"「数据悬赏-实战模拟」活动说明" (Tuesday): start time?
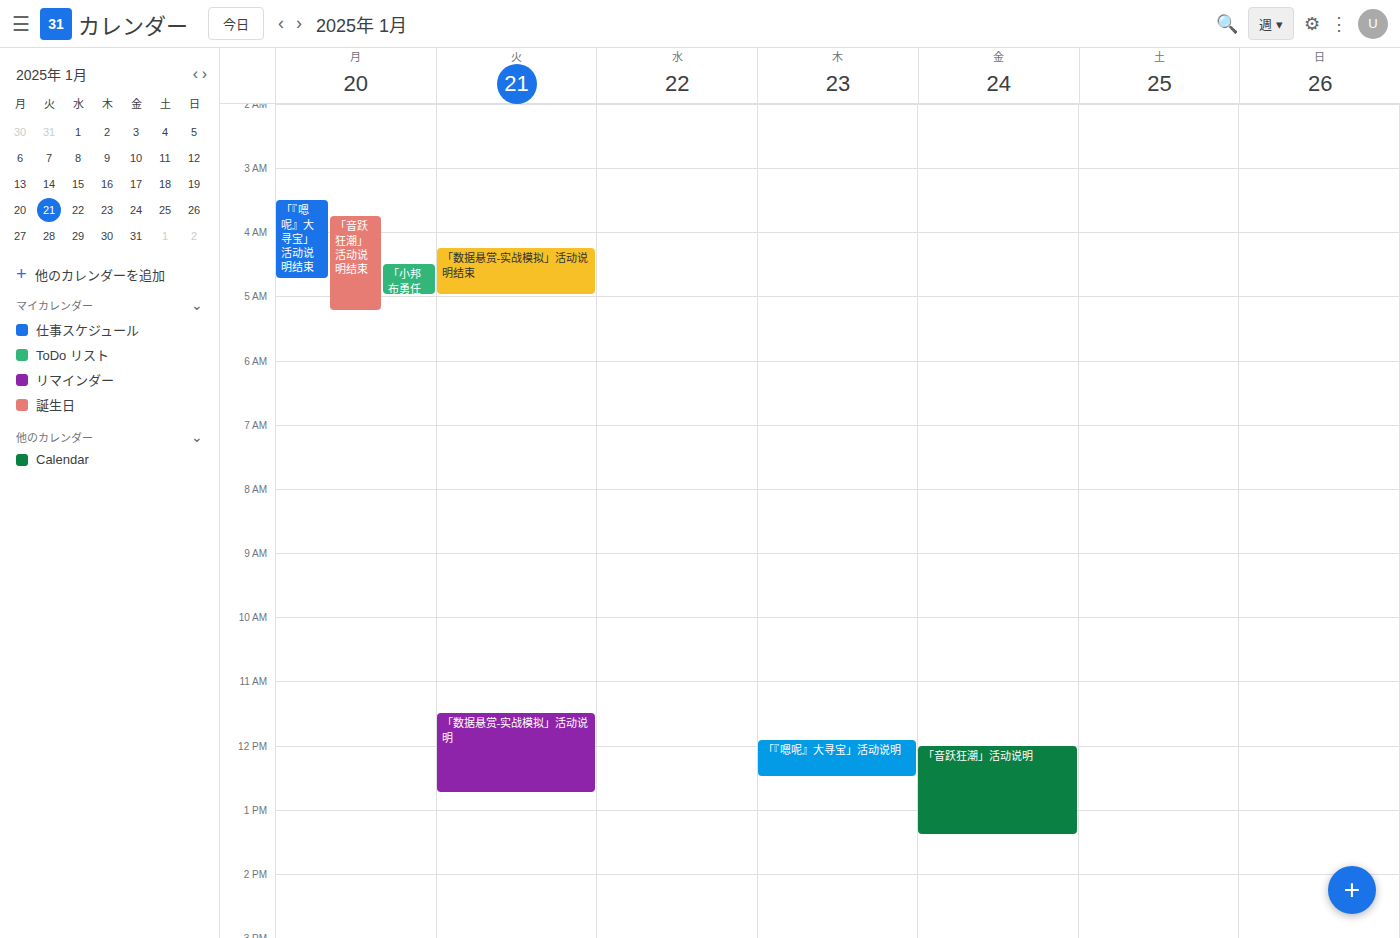
11:30 AM